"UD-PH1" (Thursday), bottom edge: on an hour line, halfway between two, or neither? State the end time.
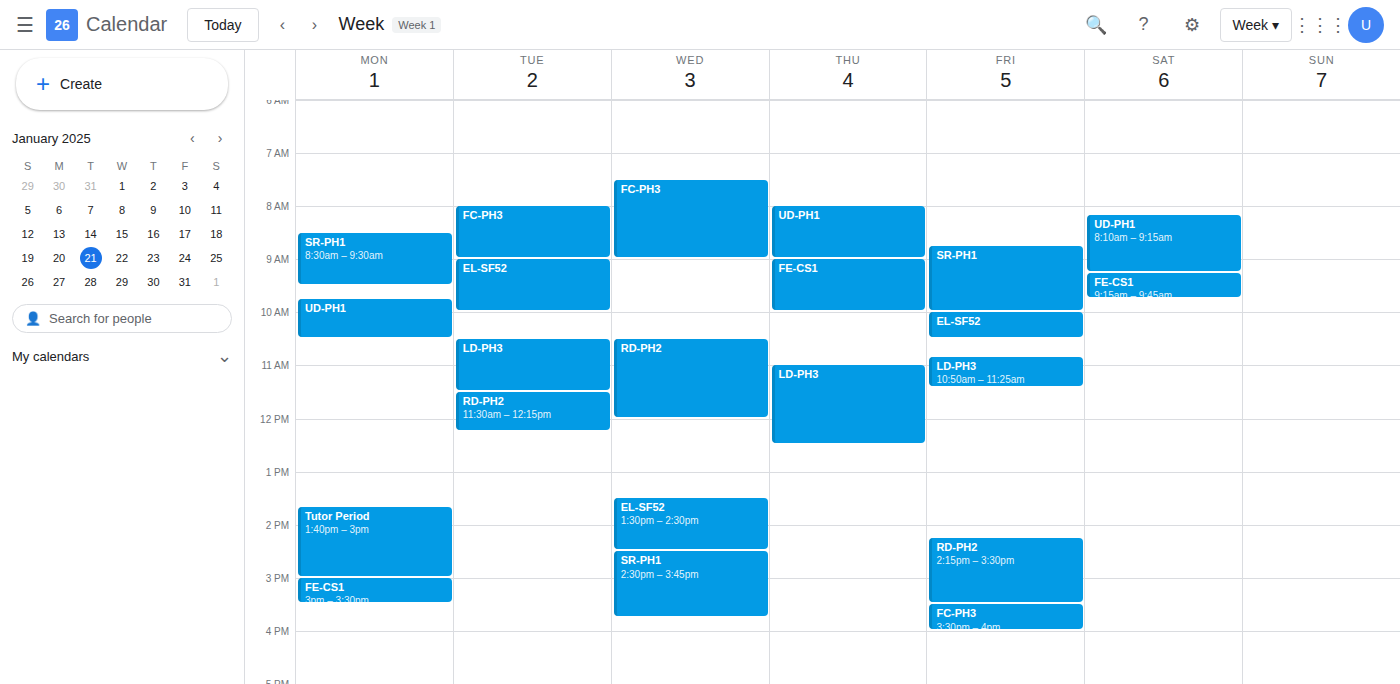
9:00 AM -- exactly on the 9 AM line.